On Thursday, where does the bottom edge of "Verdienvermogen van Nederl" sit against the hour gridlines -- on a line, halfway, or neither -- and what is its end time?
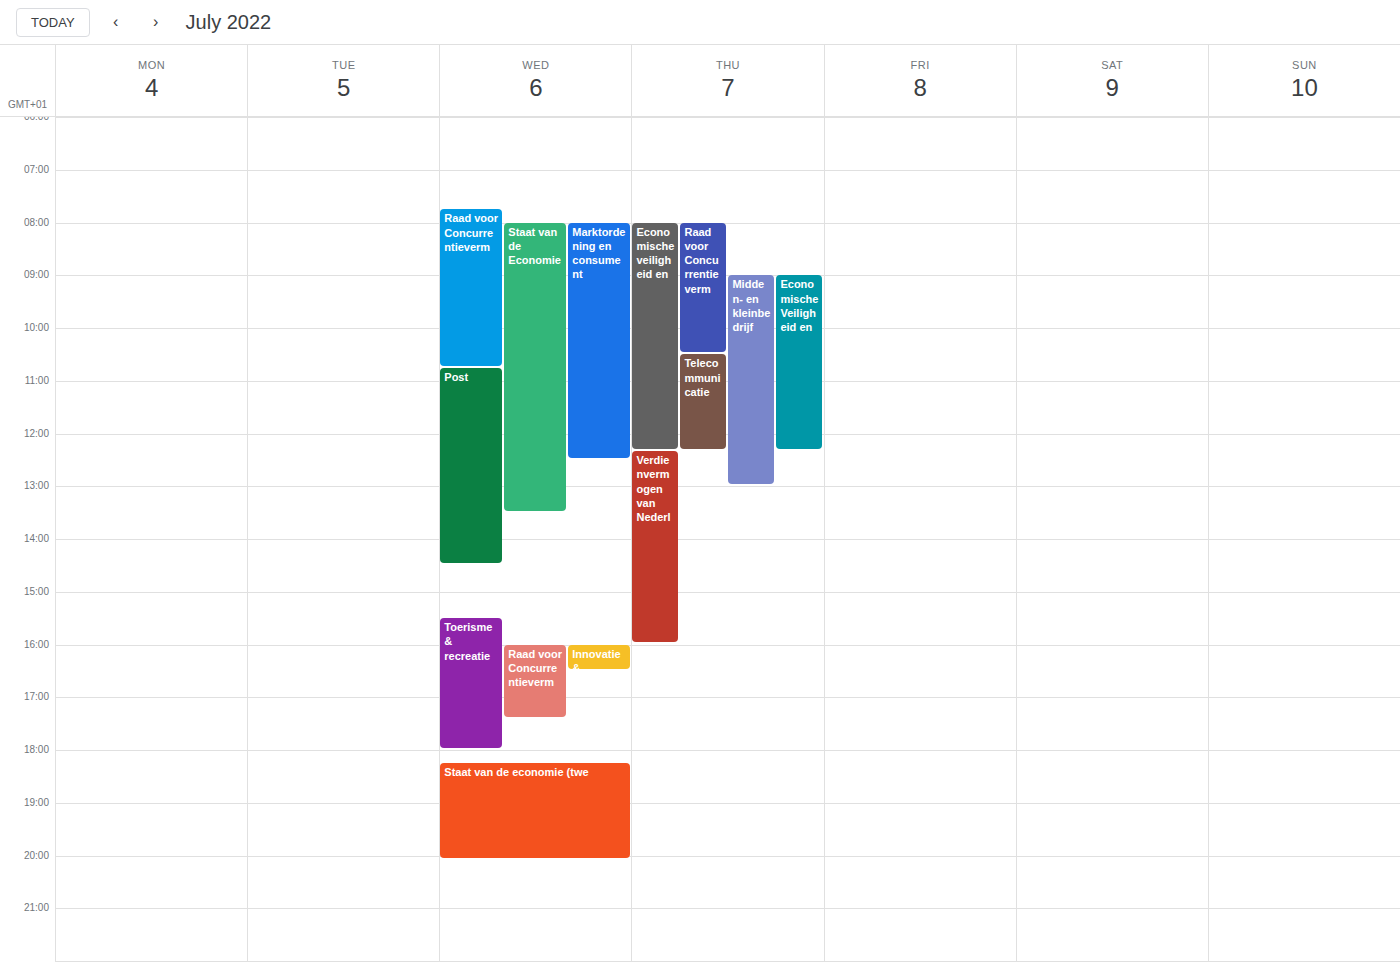
4:00 PM -- exactly on the 4 PM line.